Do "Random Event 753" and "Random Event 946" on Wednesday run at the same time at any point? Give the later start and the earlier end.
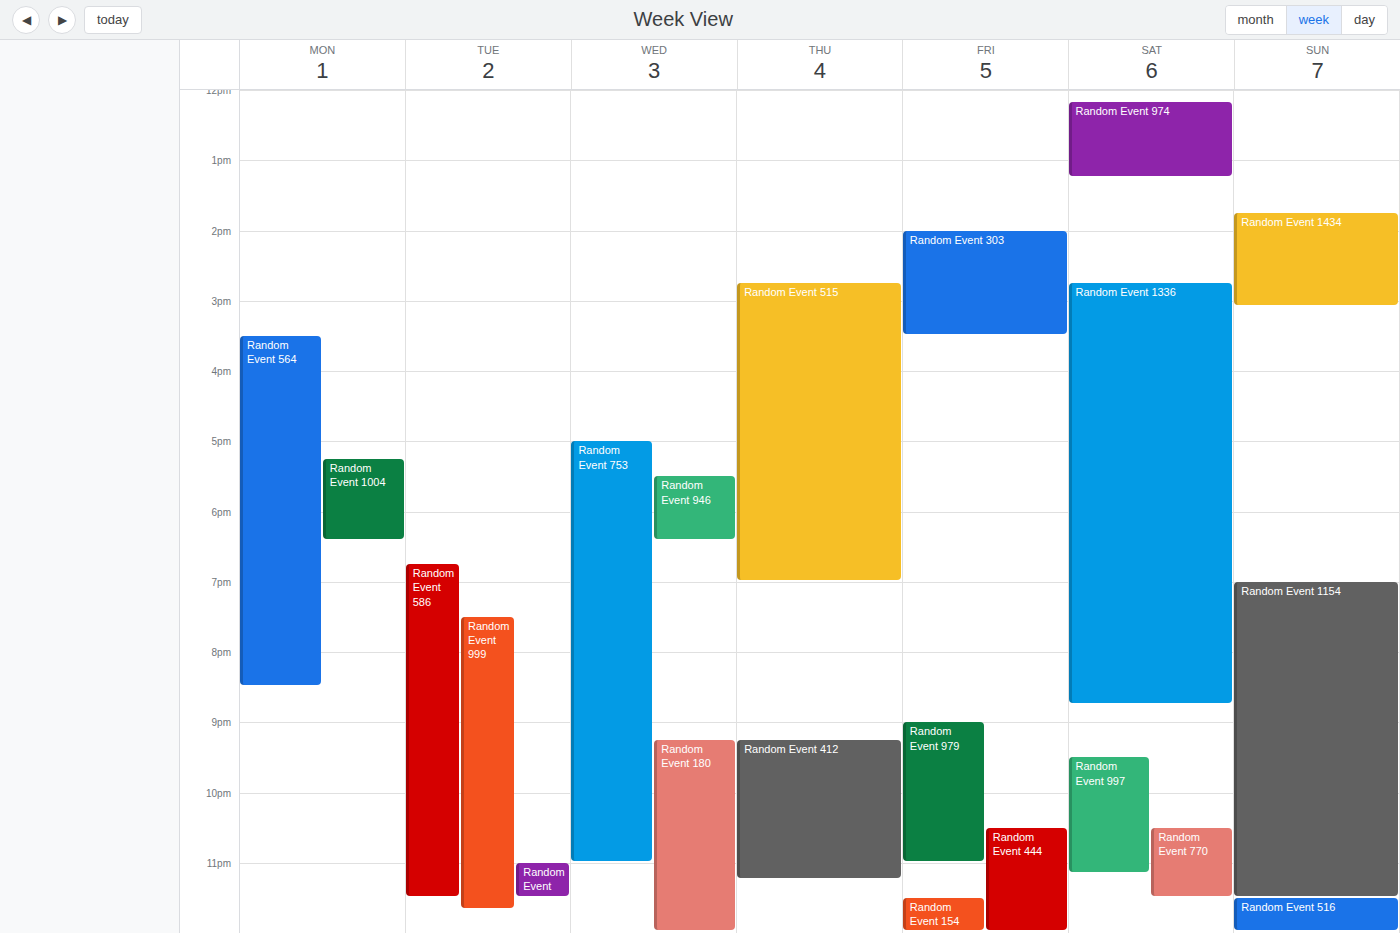
"Random Event 946" runs 17:30 to 18:25, inside "Random Event 753" -- they overlap.